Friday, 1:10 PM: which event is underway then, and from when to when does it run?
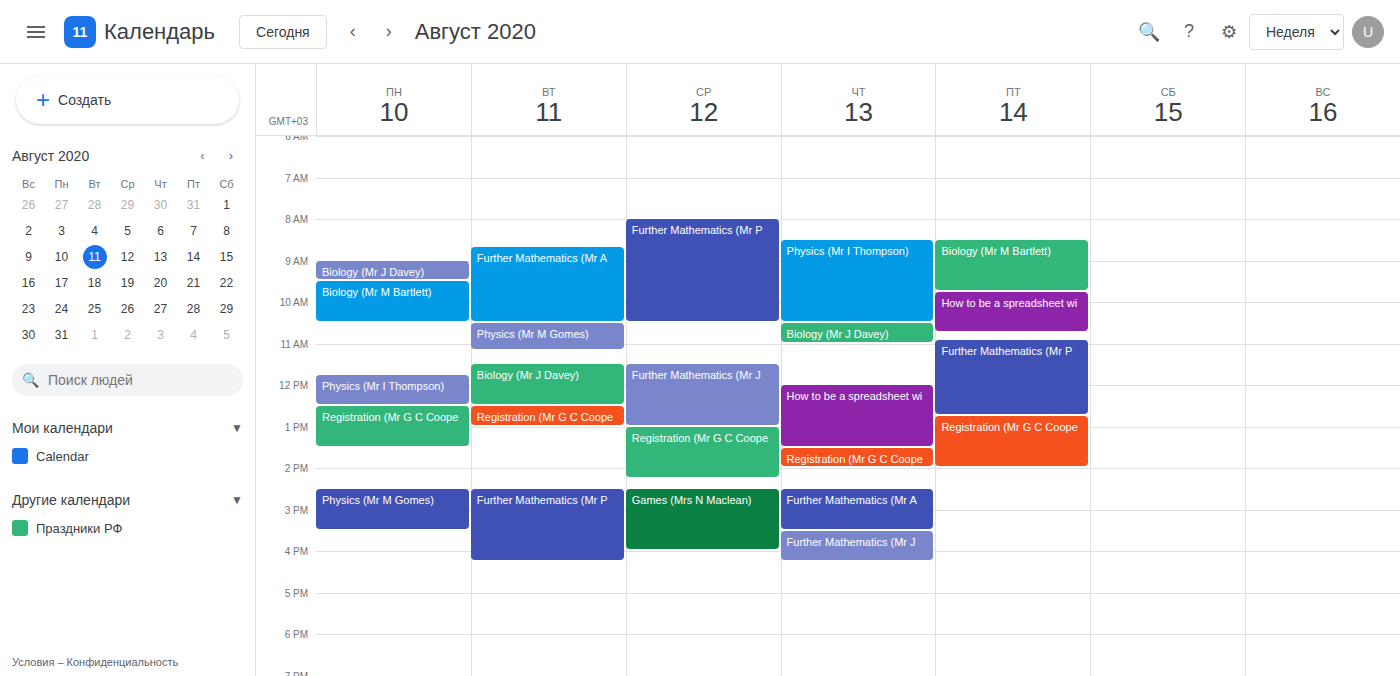
"Registration (Mr G C Coope", 12:45 PM to 2:00 PM